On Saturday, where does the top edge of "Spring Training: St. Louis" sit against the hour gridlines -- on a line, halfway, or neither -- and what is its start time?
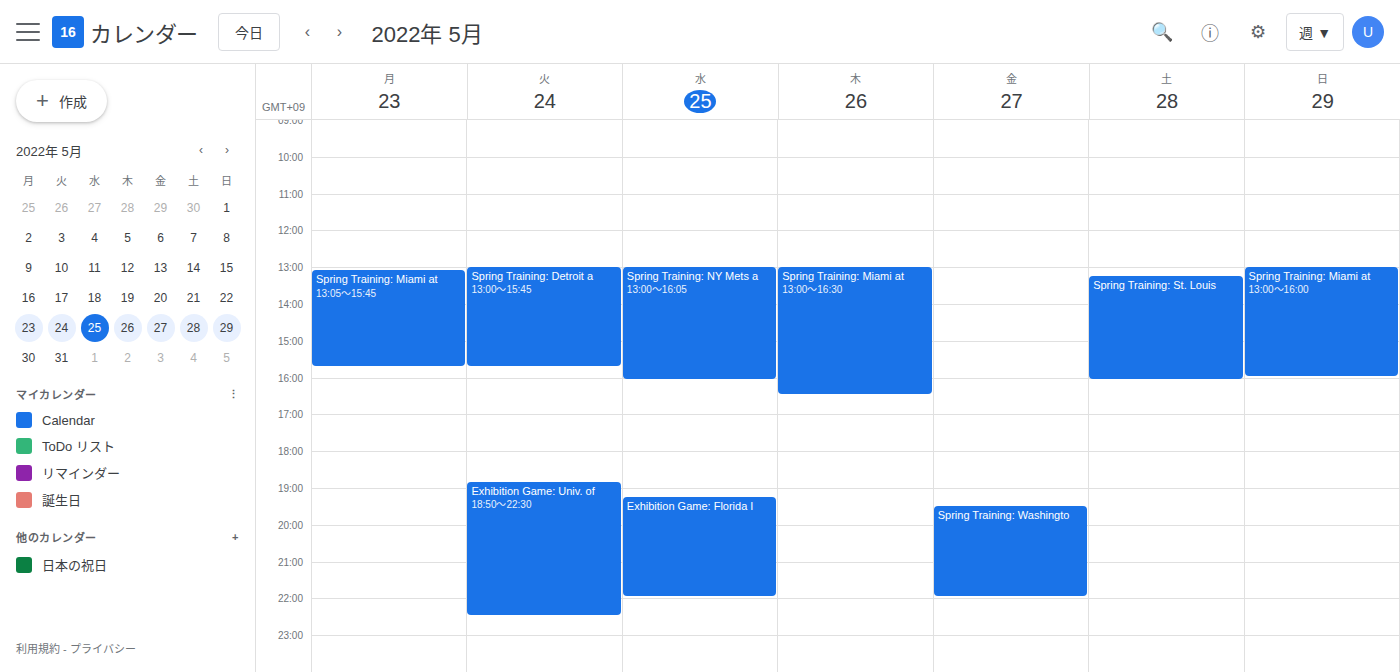
13:15 -- neither: a quarter of the way from the 13:00 line to the 14:00 line.